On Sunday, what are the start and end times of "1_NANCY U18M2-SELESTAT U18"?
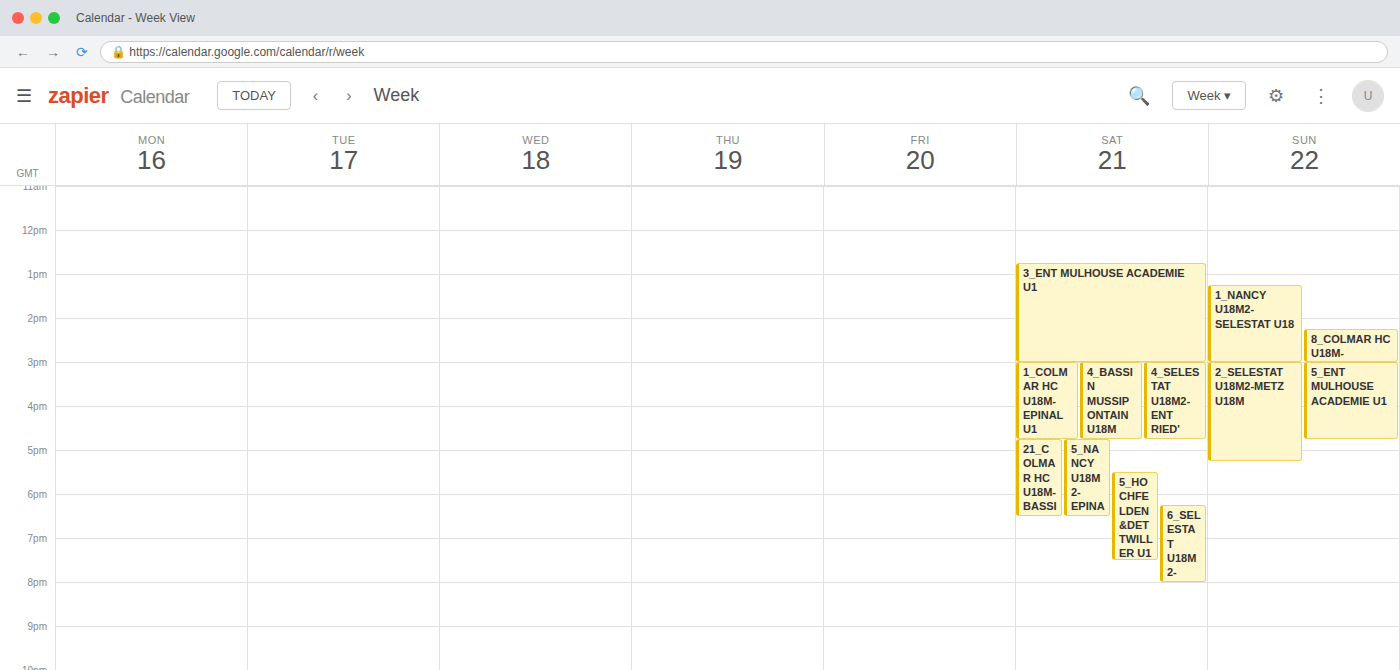
1:15 PM to 3:00 PM